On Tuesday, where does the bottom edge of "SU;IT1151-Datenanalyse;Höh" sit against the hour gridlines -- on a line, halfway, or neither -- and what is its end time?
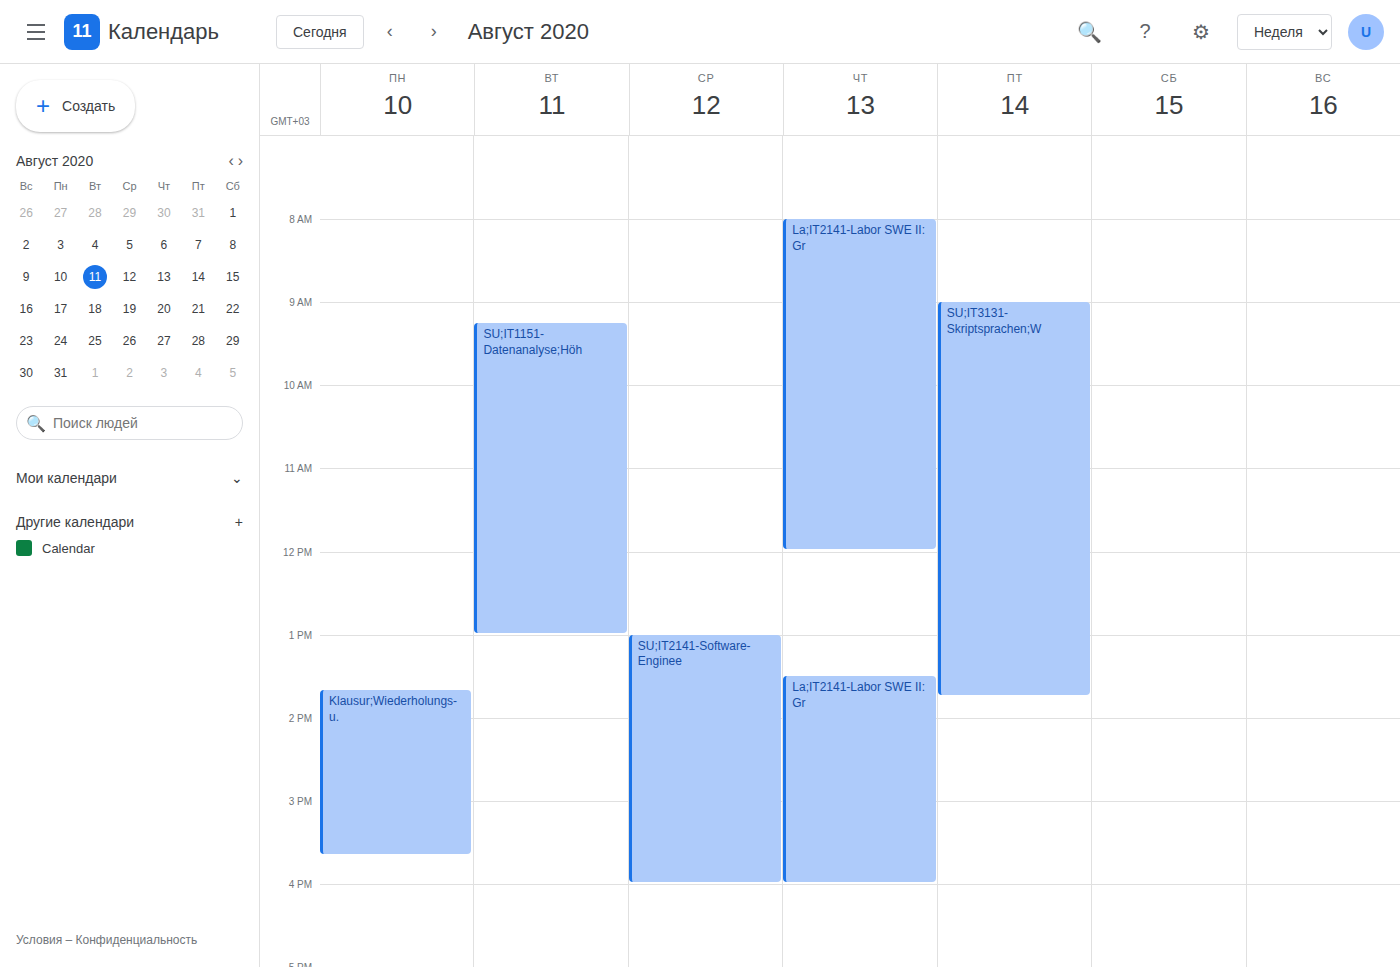
1:00 PM -- exactly on the 1 PM line.